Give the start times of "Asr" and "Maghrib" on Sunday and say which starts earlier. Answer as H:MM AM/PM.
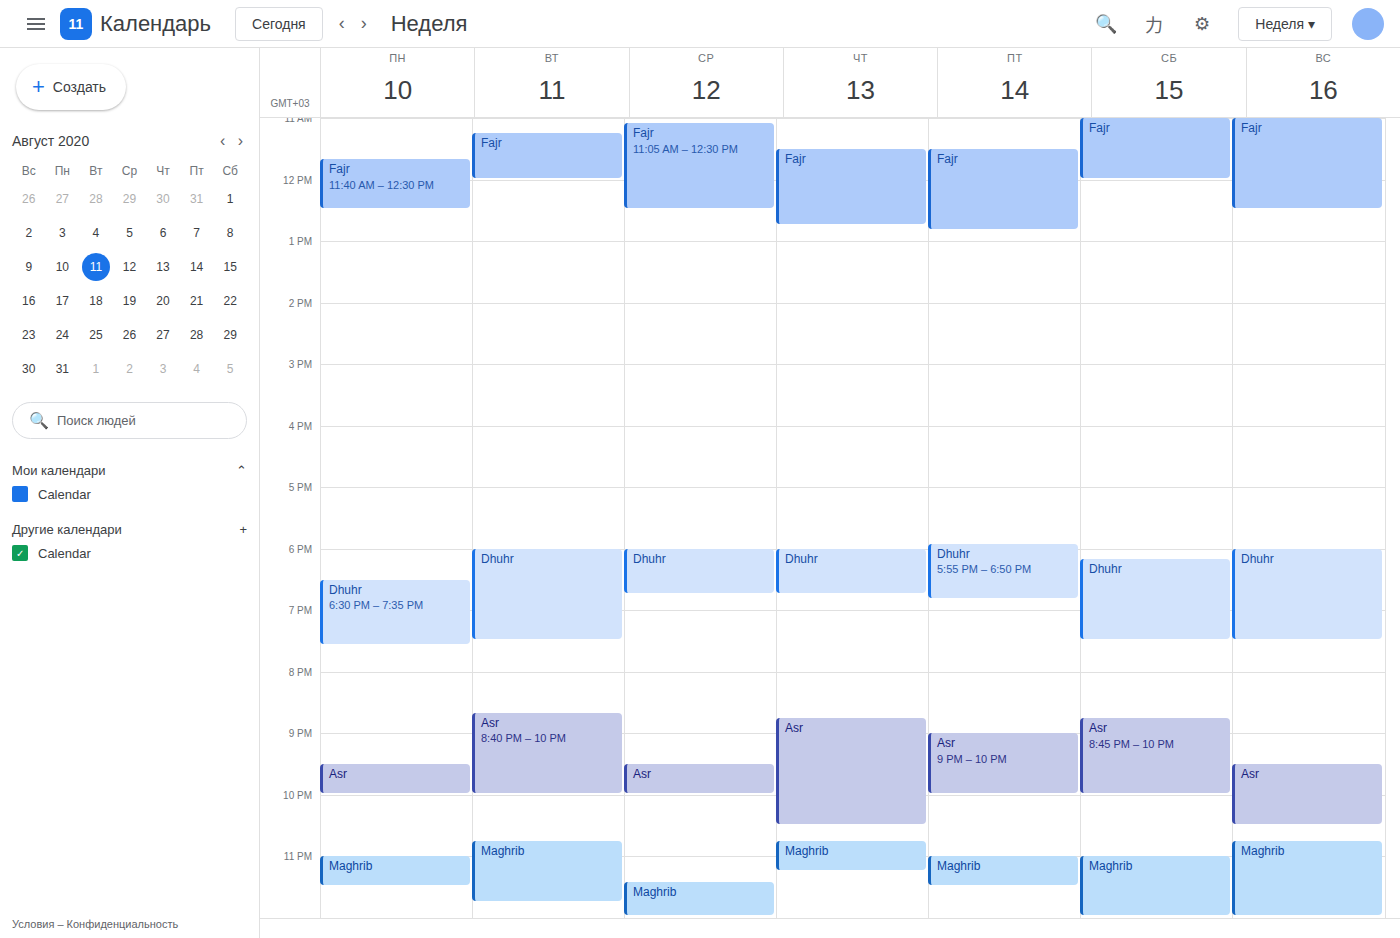
"Asr" 9:30 PM; "Maghrib" 10:45 PM.